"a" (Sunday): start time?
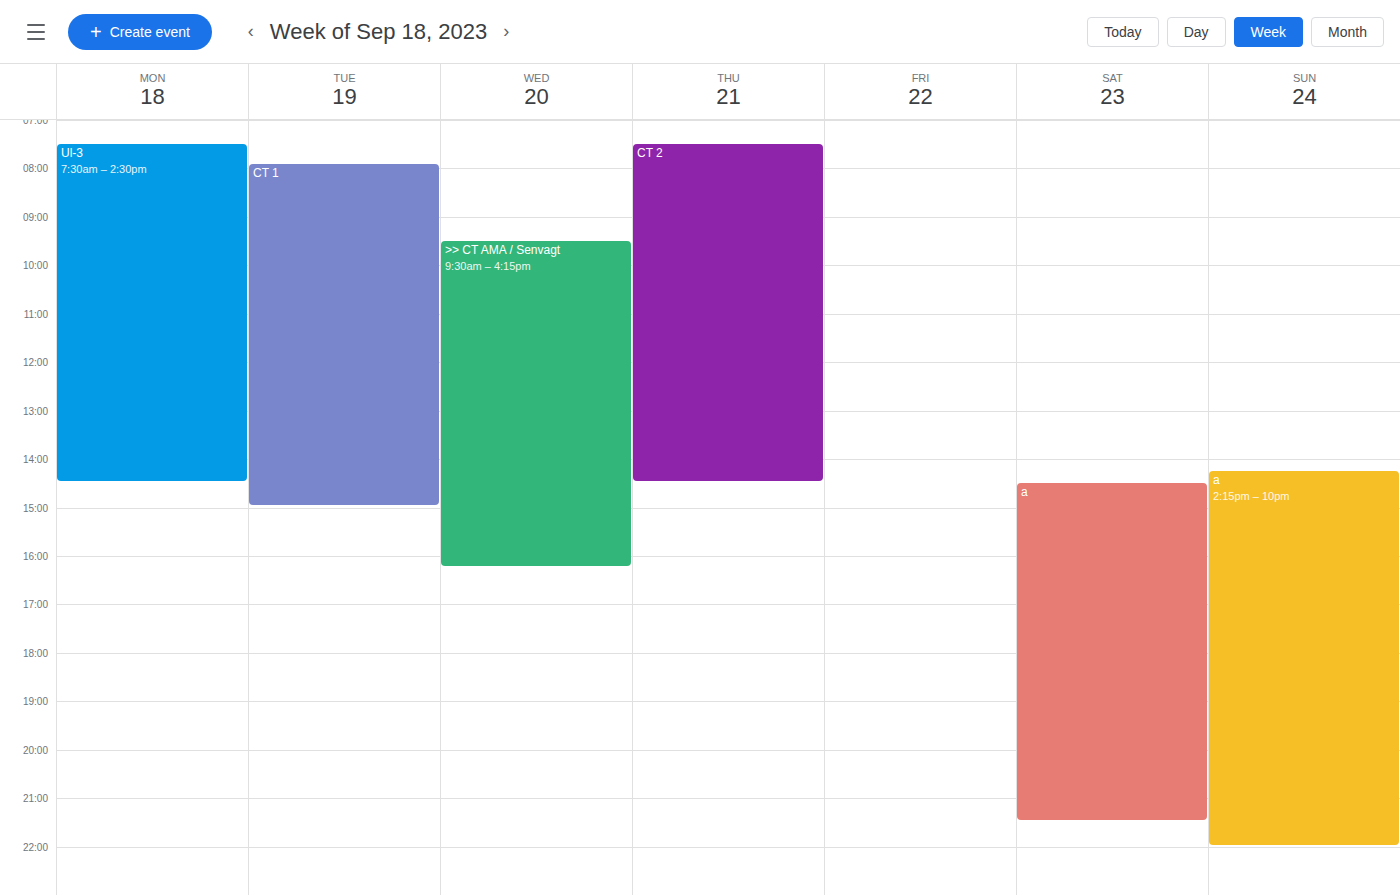
2:15 PM